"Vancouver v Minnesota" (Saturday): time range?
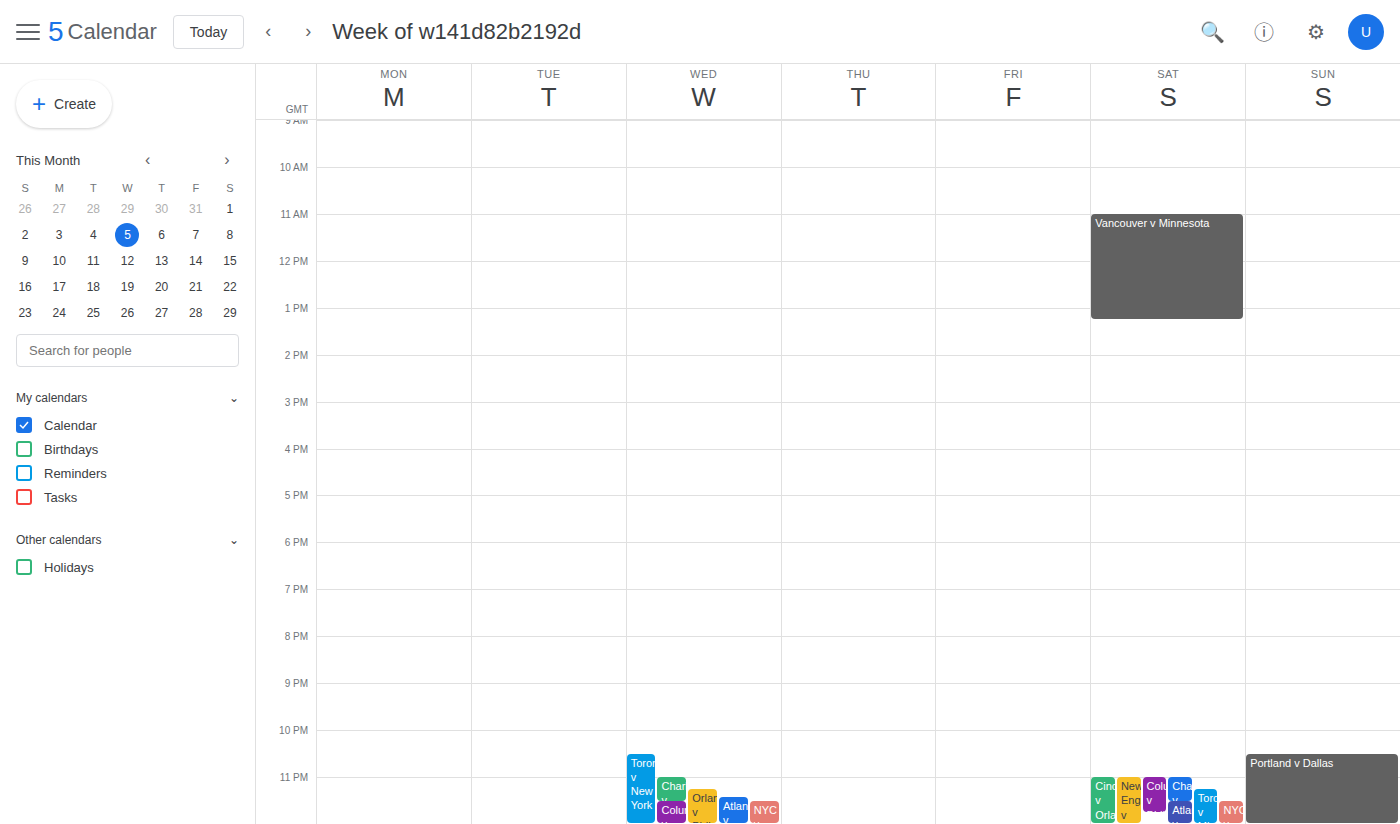
11:00 AM to 1:15 PM